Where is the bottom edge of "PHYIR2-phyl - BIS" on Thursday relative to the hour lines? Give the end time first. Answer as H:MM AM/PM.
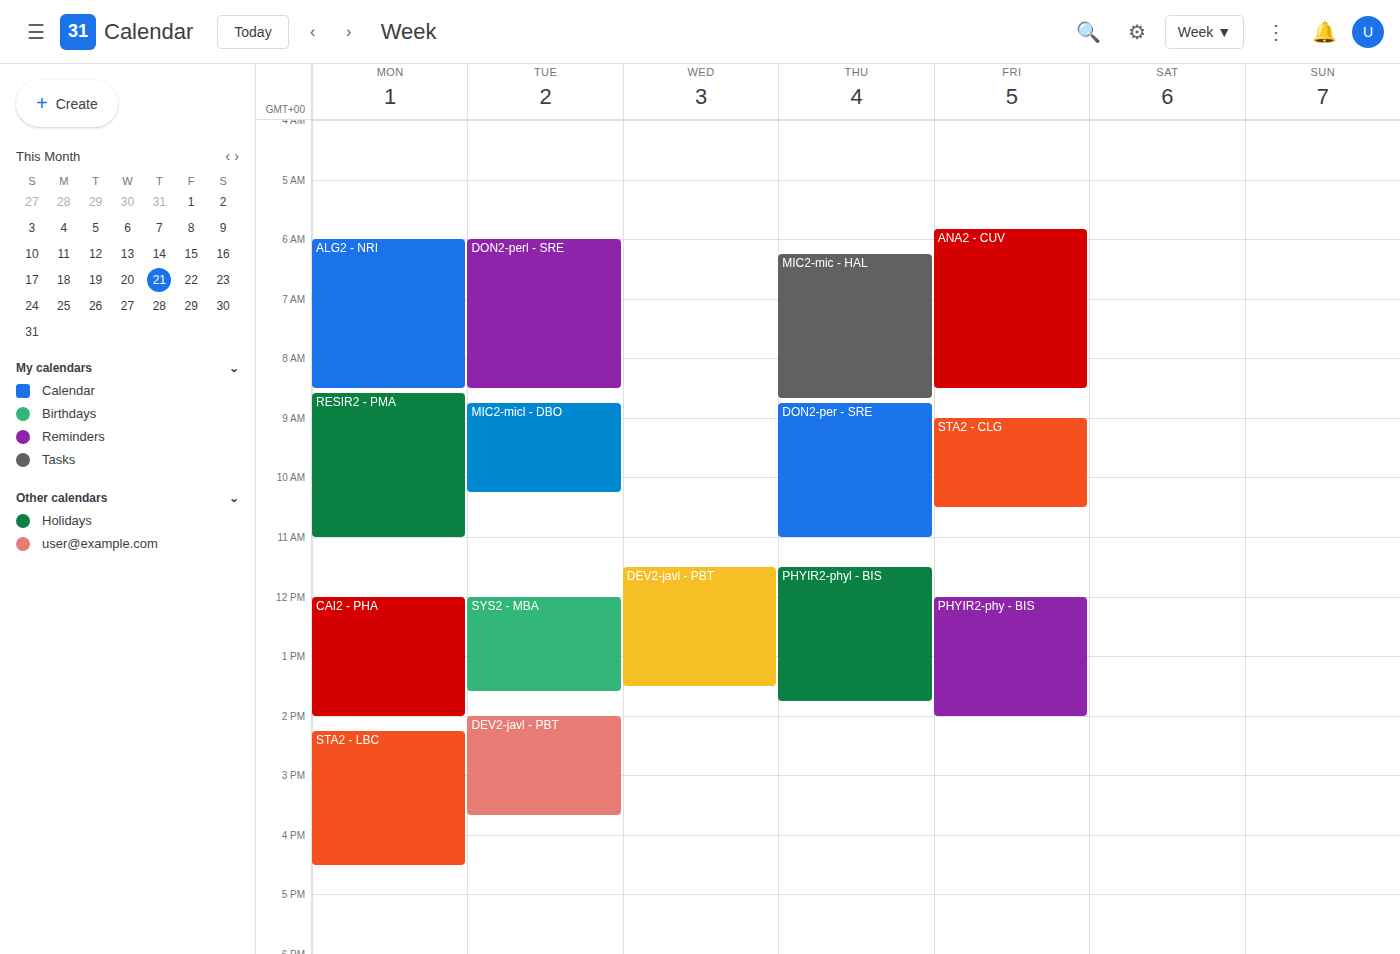
1:45 PM -- neither: three quarters of the way from the 1 PM line to the 2 PM line.